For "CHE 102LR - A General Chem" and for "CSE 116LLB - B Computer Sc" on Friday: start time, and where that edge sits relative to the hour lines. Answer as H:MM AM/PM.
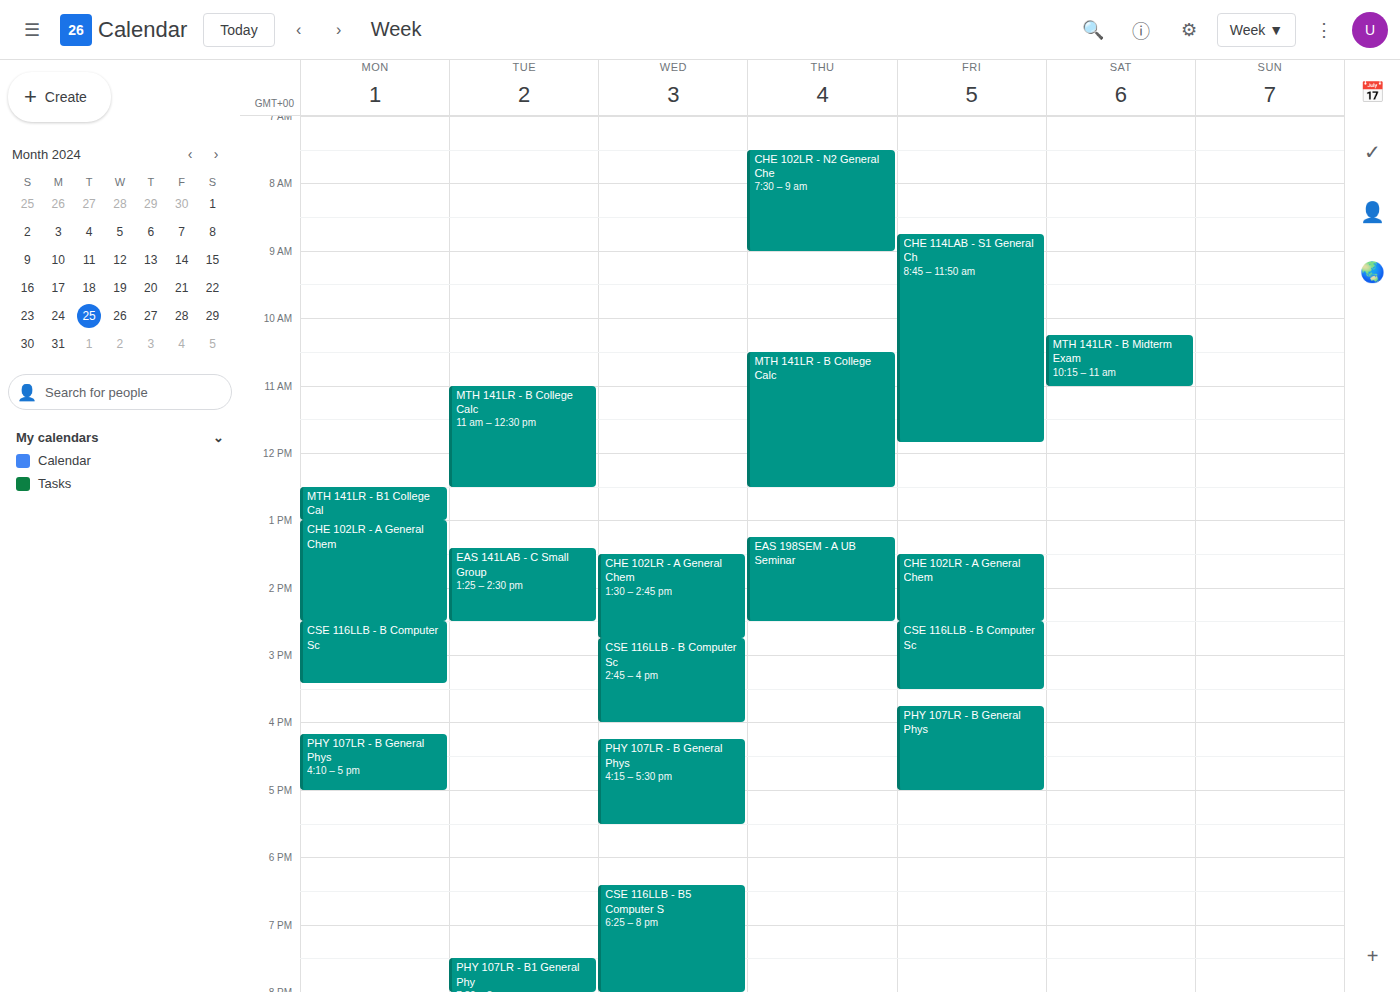
"CHE 102LR - A General Chem": 1:30 PM, halfway between the 1 PM and 2 PM lines. "CSE 116LLB - B Computer Sc": 2:30 PM, halfway between the 2 PM and 3 PM lines.